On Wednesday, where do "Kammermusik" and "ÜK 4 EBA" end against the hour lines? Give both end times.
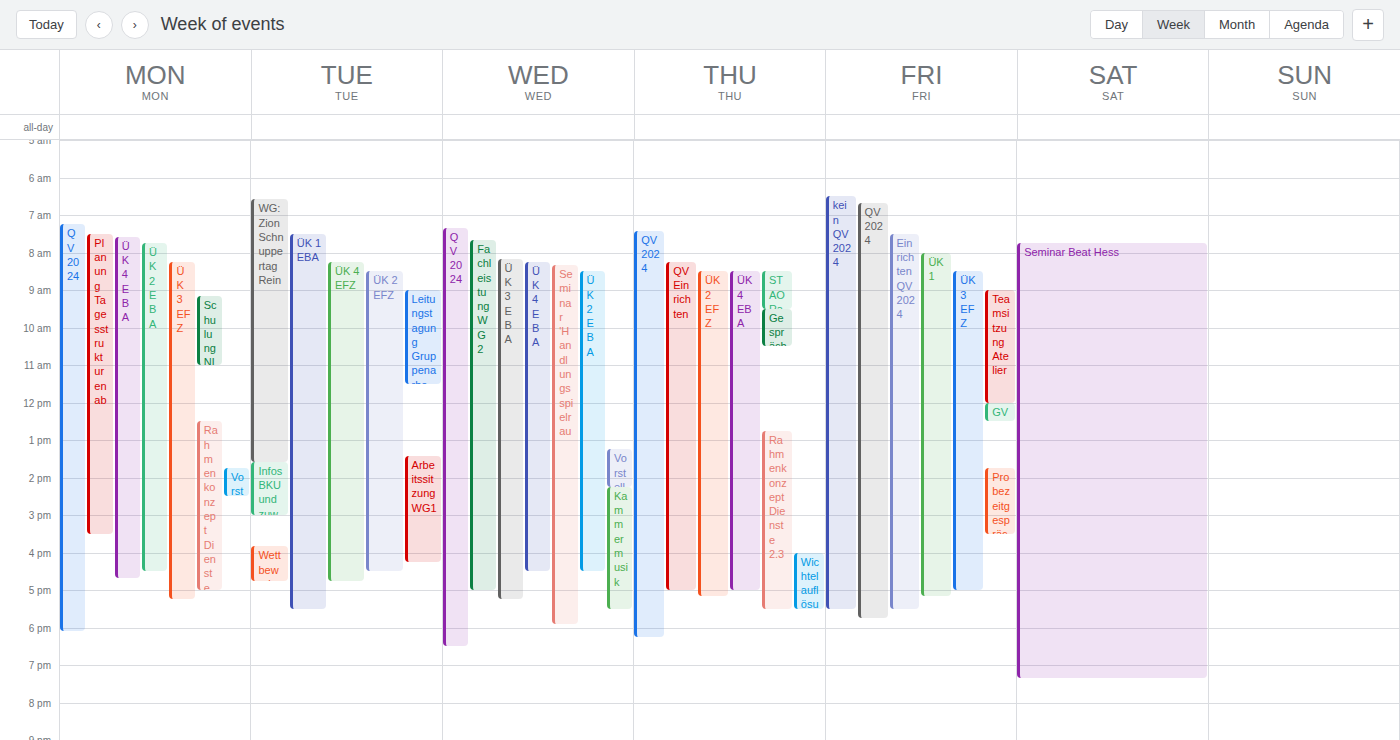
"Kammermusik": 5:30 PM, halfway between the 5 PM and 6 PM lines. "ÜK 4 EBA": 4:30 PM, halfway between the 4 PM and 5 PM lines.